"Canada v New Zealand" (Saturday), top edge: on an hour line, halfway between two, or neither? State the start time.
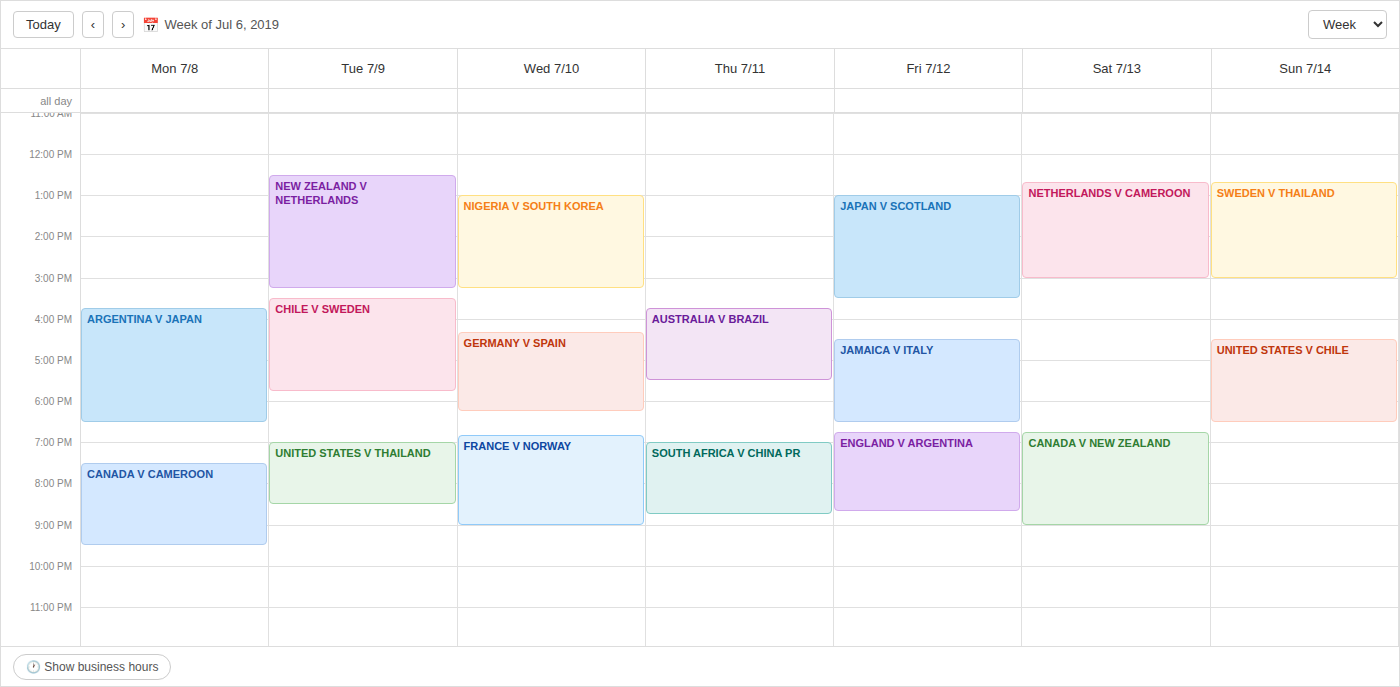
6:45 PM -- neither: three quarters of the way from the 6 PM line to the 7 PM line.